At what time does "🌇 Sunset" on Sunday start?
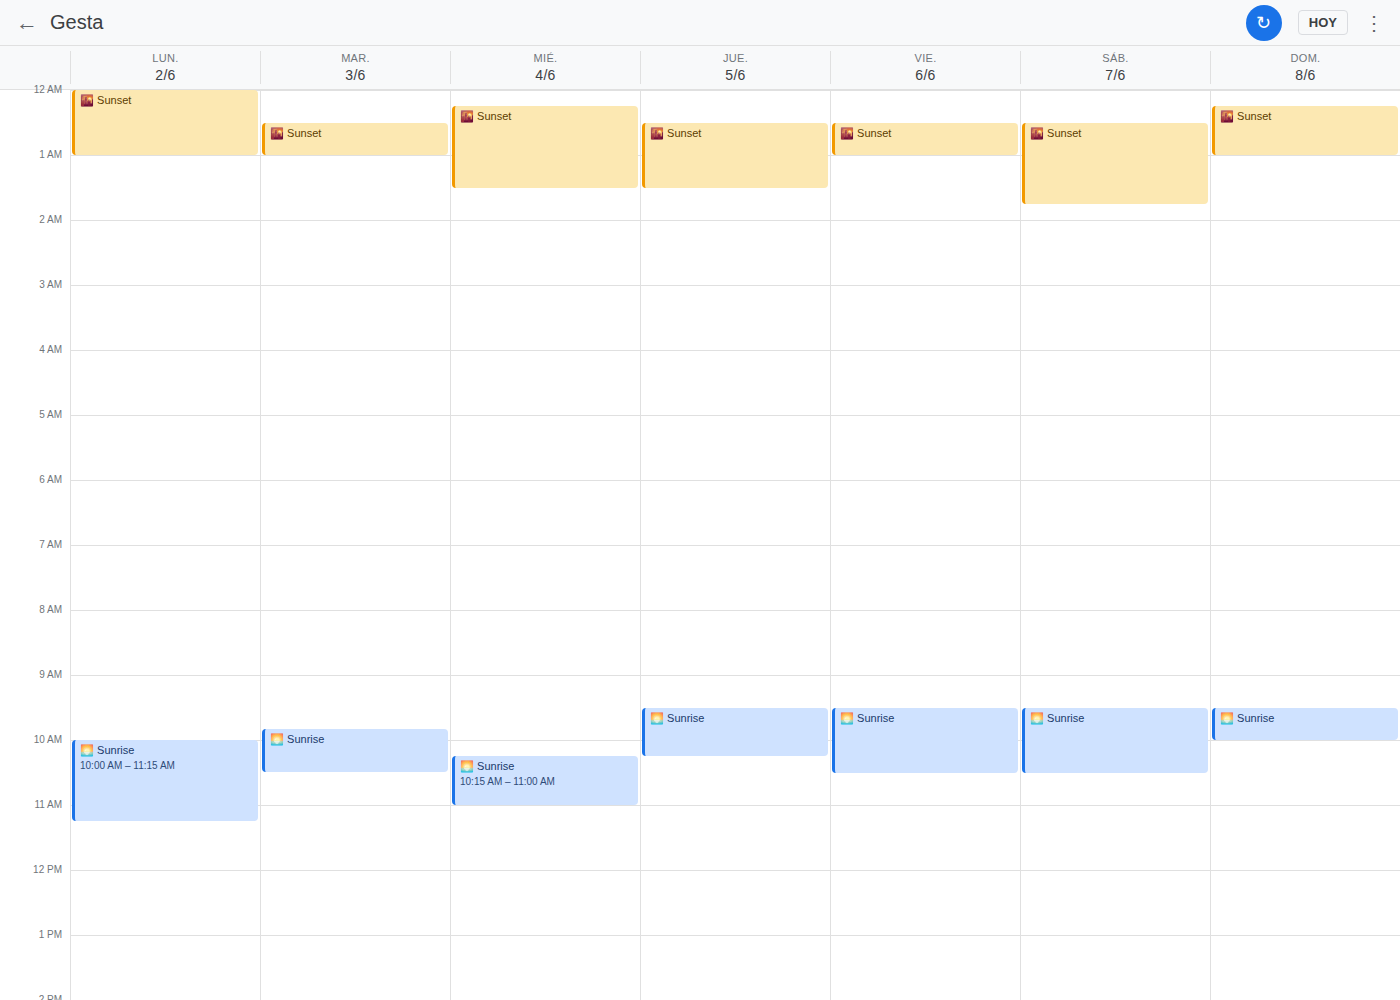
12:15 AM